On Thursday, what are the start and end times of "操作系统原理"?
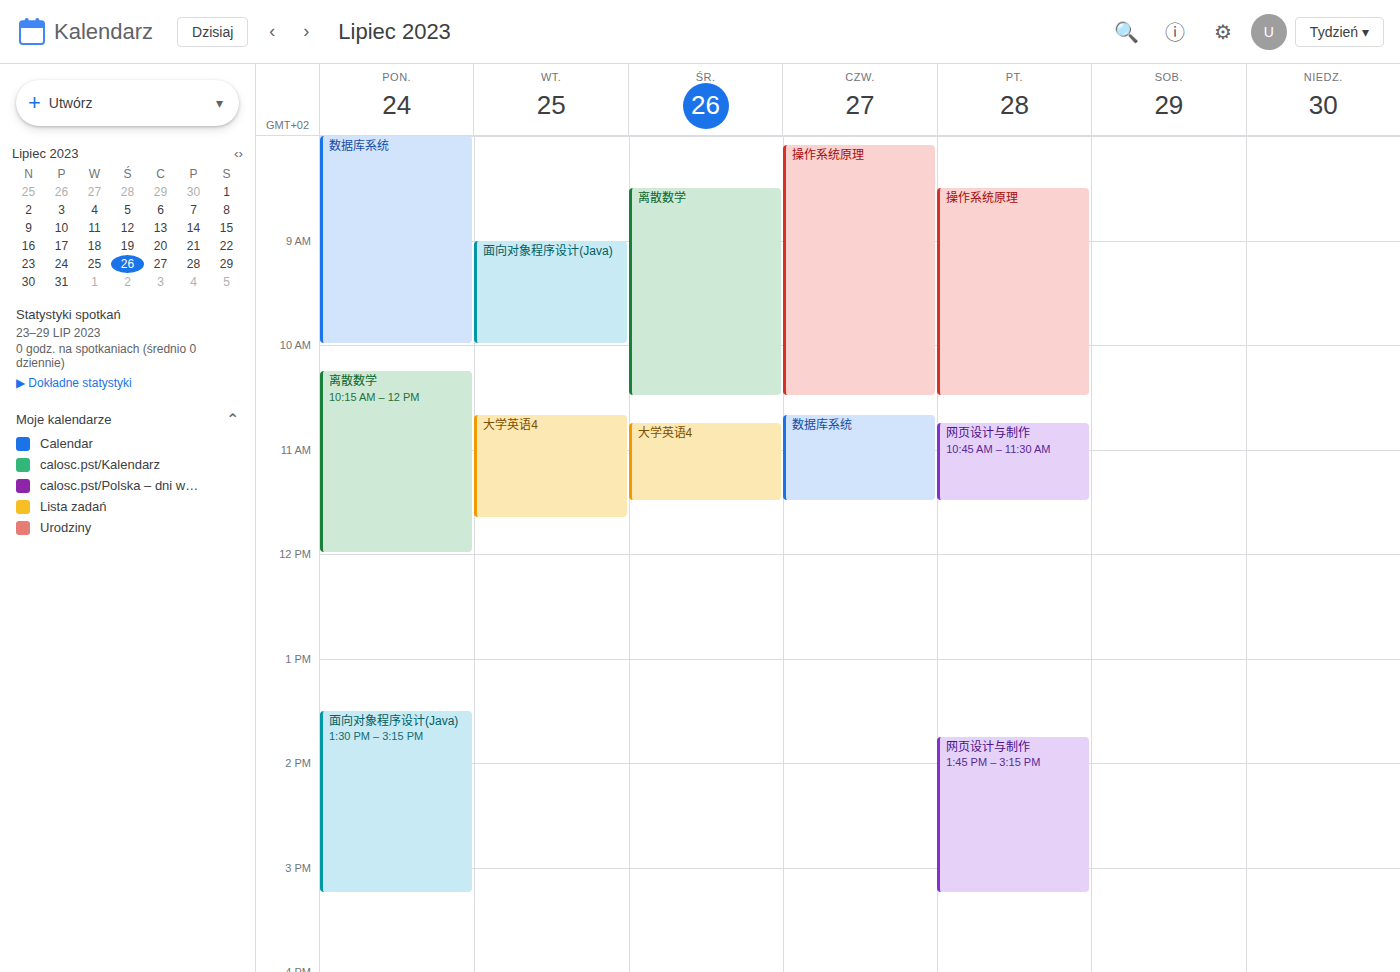
8:05 AM to 10:30 AM